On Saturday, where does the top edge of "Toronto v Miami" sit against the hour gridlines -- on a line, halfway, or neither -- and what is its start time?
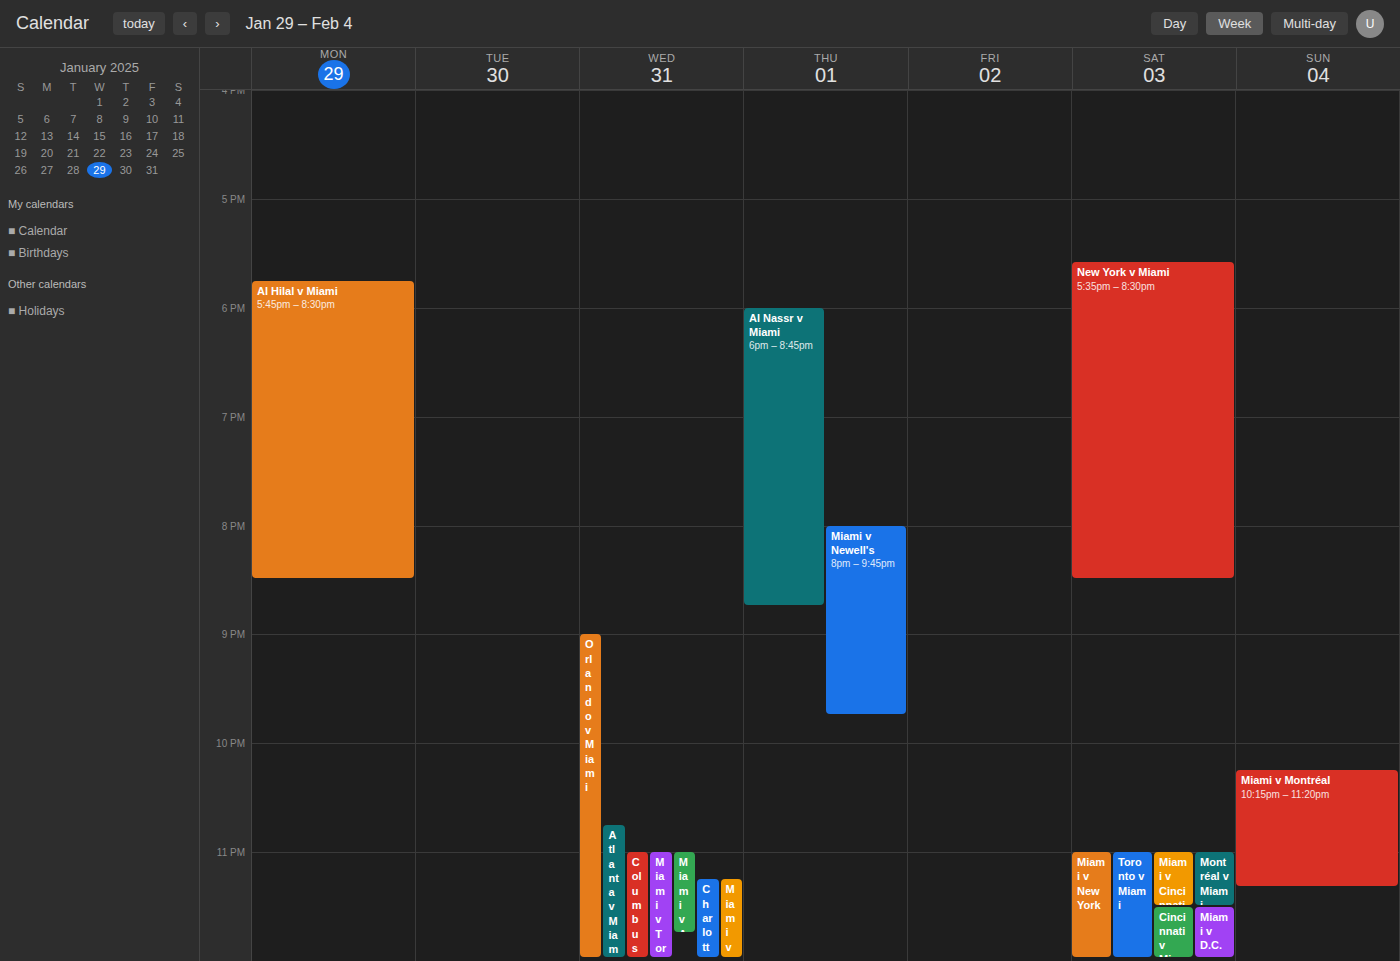
11:00 PM -- exactly on the 11 PM line.